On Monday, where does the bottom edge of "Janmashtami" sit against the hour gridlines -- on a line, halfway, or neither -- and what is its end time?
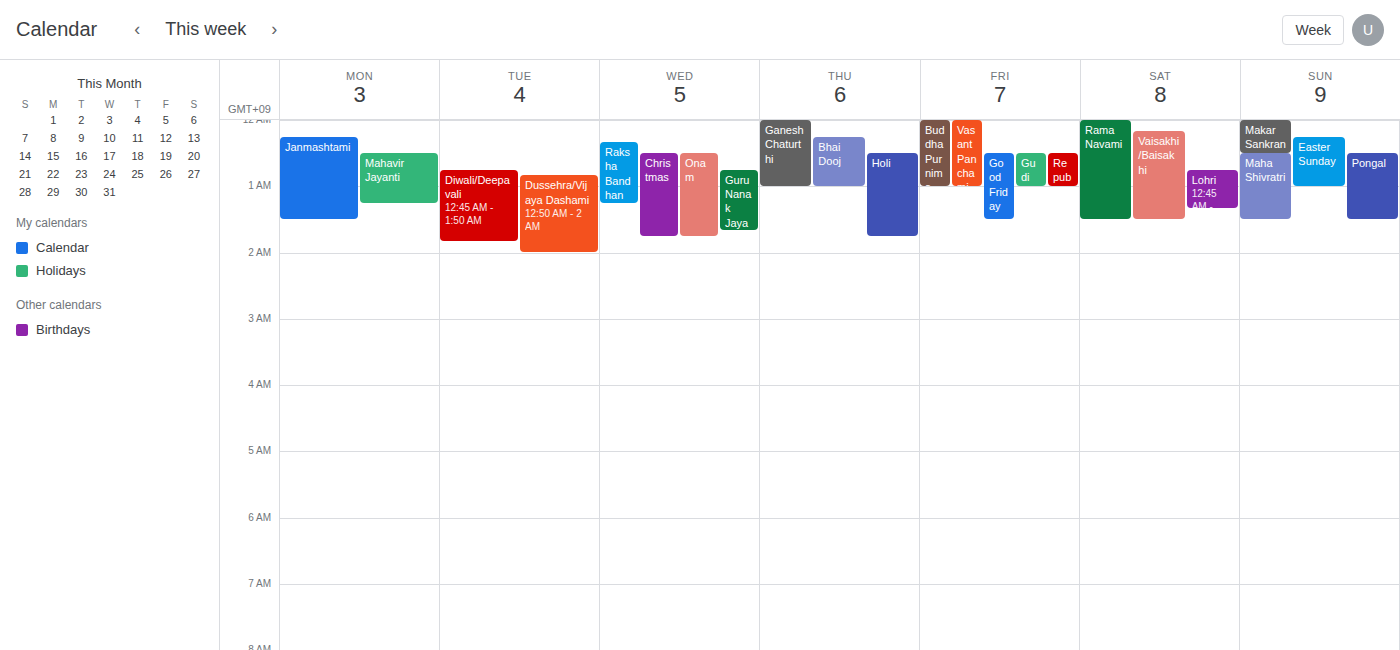
1:30 AM -- halfway between the 1 AM and 2 AM lines.